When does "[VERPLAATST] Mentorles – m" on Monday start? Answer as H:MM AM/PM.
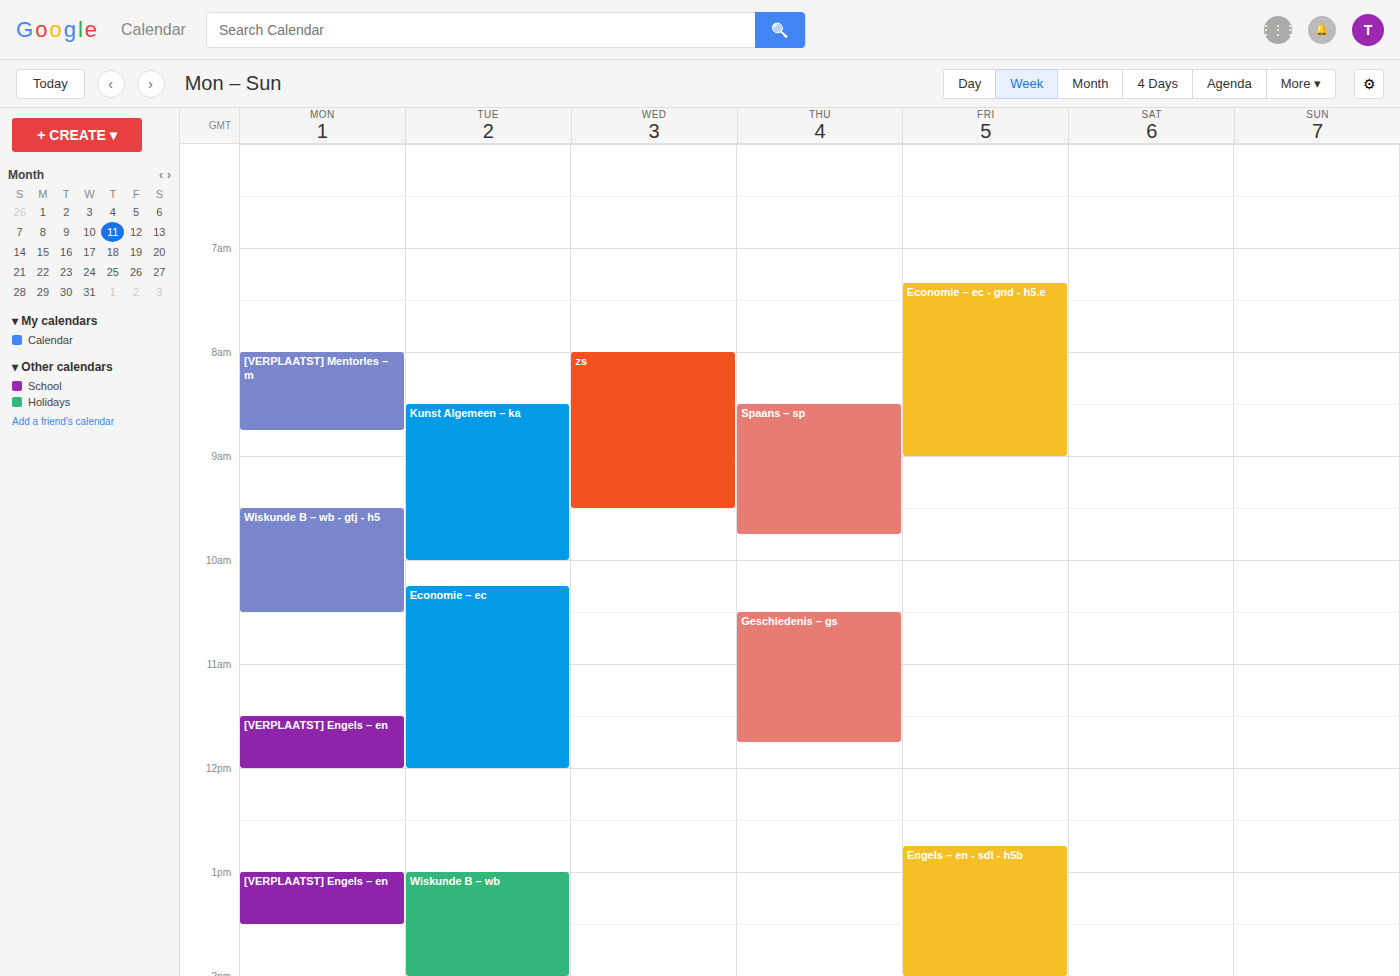
8:00 AM